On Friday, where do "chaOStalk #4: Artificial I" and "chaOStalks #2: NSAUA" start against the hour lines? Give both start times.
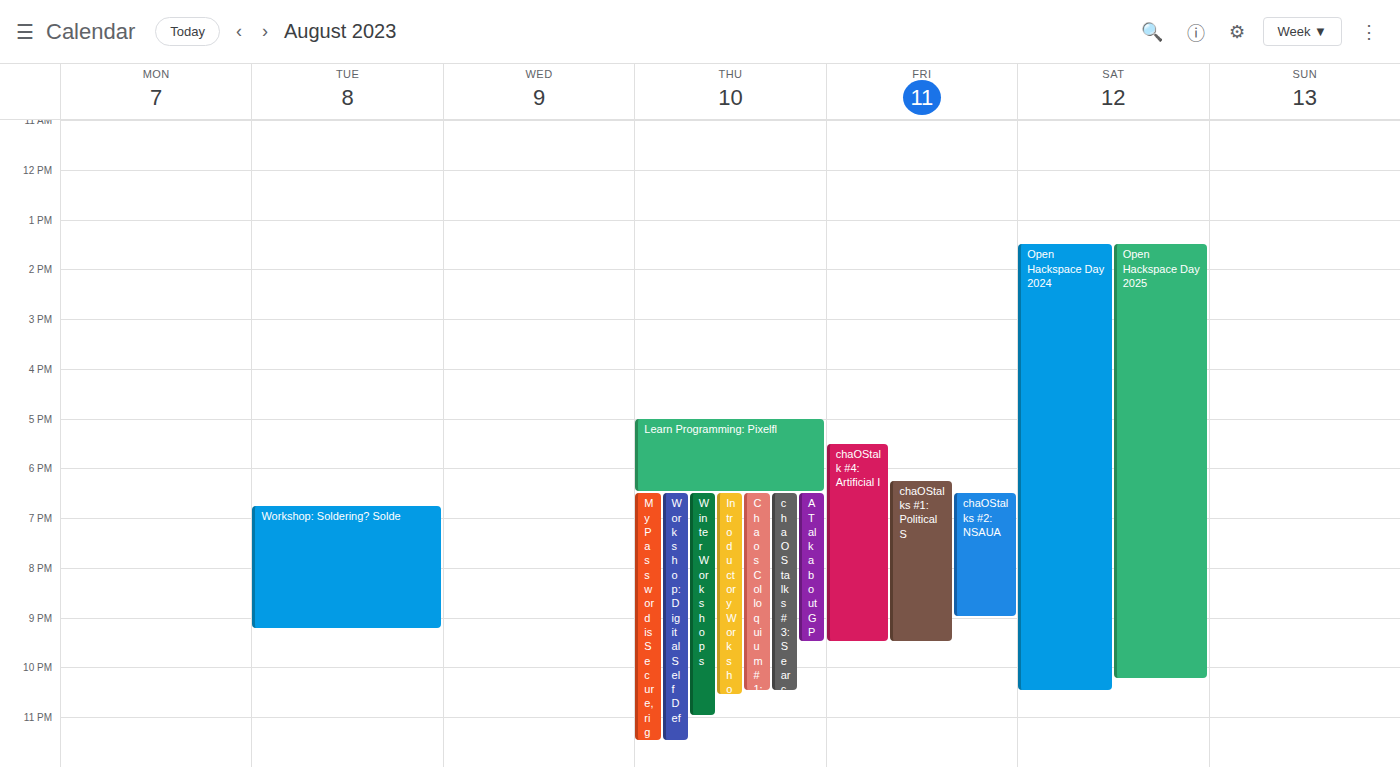
"chaOStalk #4: Artificial I": 5:30 PM, halfway between the 5 PM and 6 PM lines. "chaOStalks #2: NSAUA": 6:30 PM, halfway between the 6 PM and 7 PM lines.